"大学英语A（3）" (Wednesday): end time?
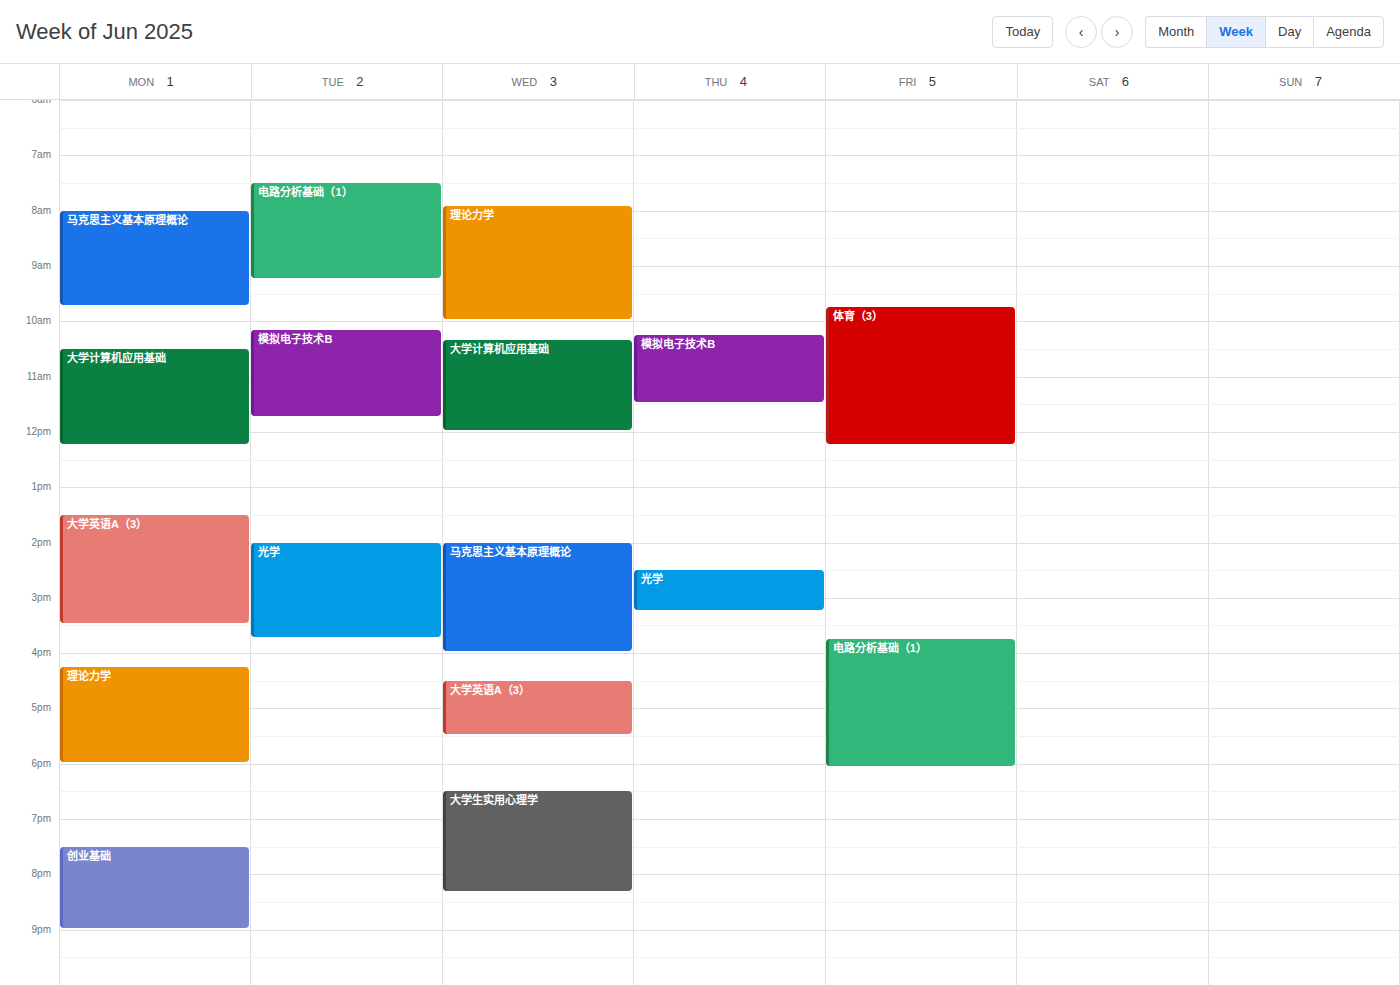
5:30 PM